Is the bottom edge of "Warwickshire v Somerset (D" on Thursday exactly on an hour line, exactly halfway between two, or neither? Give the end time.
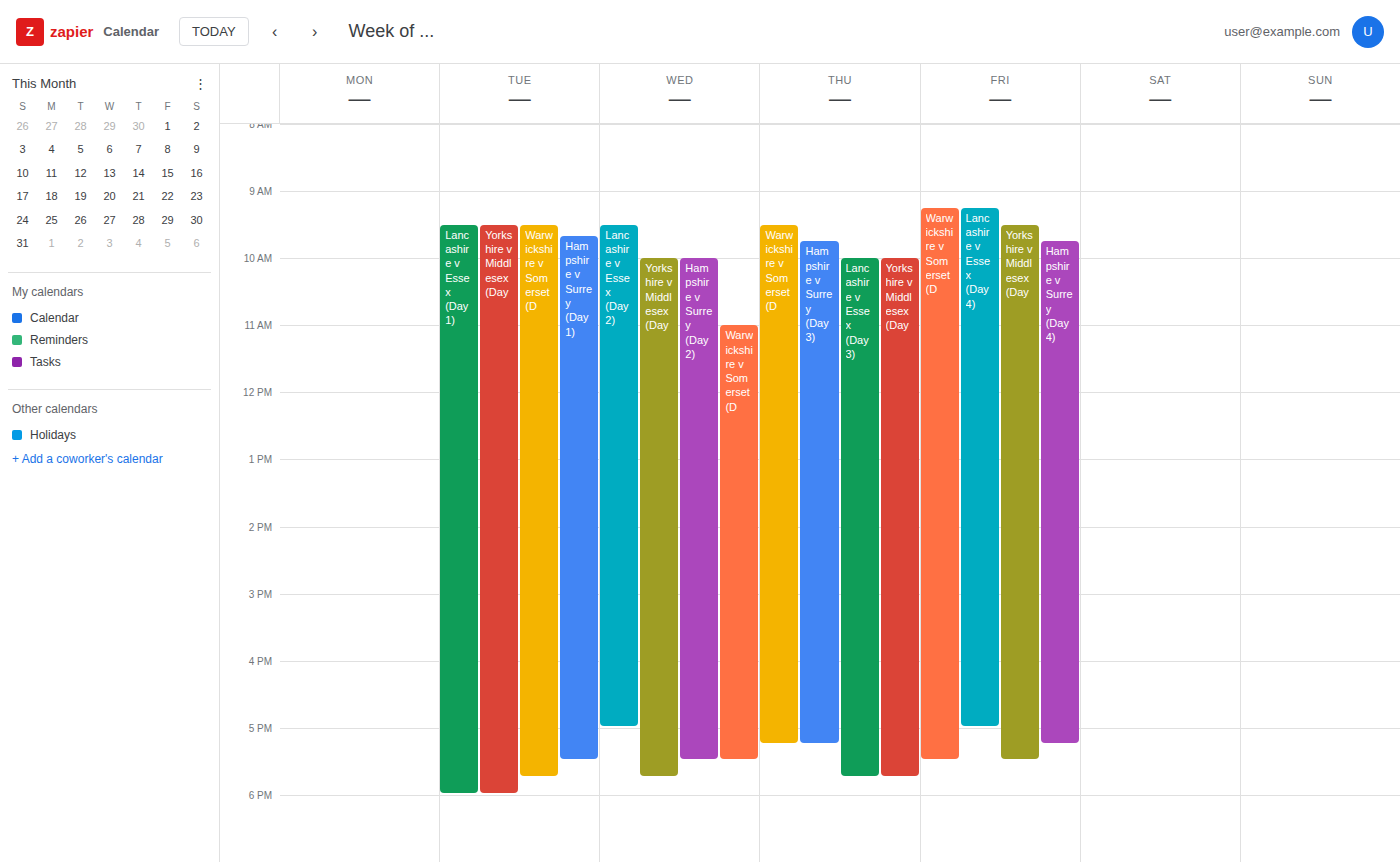
17:15 -- neither: a quarter of the way from the 17:00 line to the 18:00 line.